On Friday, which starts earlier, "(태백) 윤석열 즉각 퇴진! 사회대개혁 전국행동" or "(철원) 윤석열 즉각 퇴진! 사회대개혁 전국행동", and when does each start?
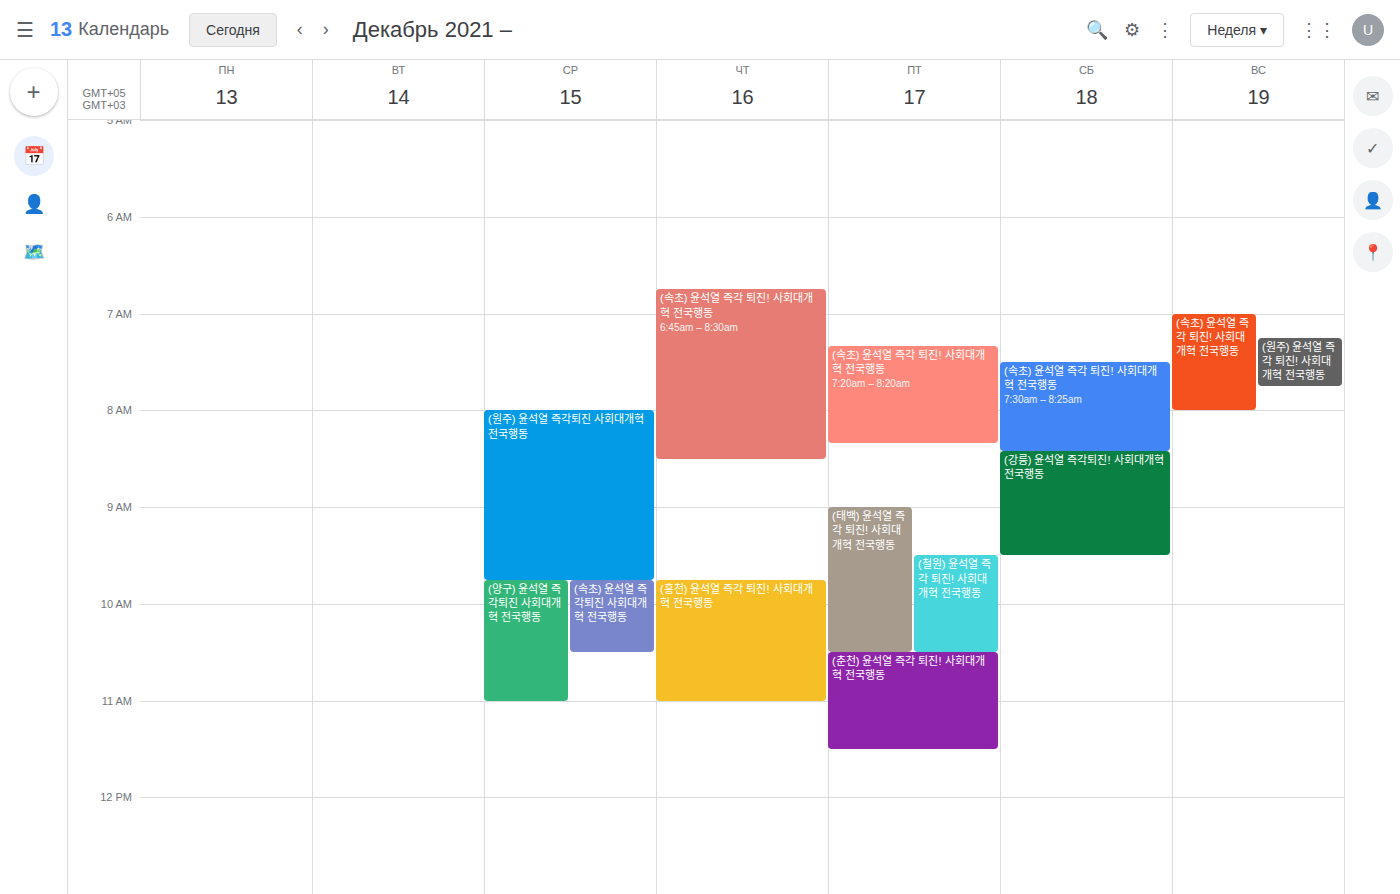
"(태백) 윤석열 즉각 퇴진! 사회대개혁 전국행동" 09:00; "(철원) 윤석열 즉각 퇴진! 사회대개혁 전국행동" 09:30.